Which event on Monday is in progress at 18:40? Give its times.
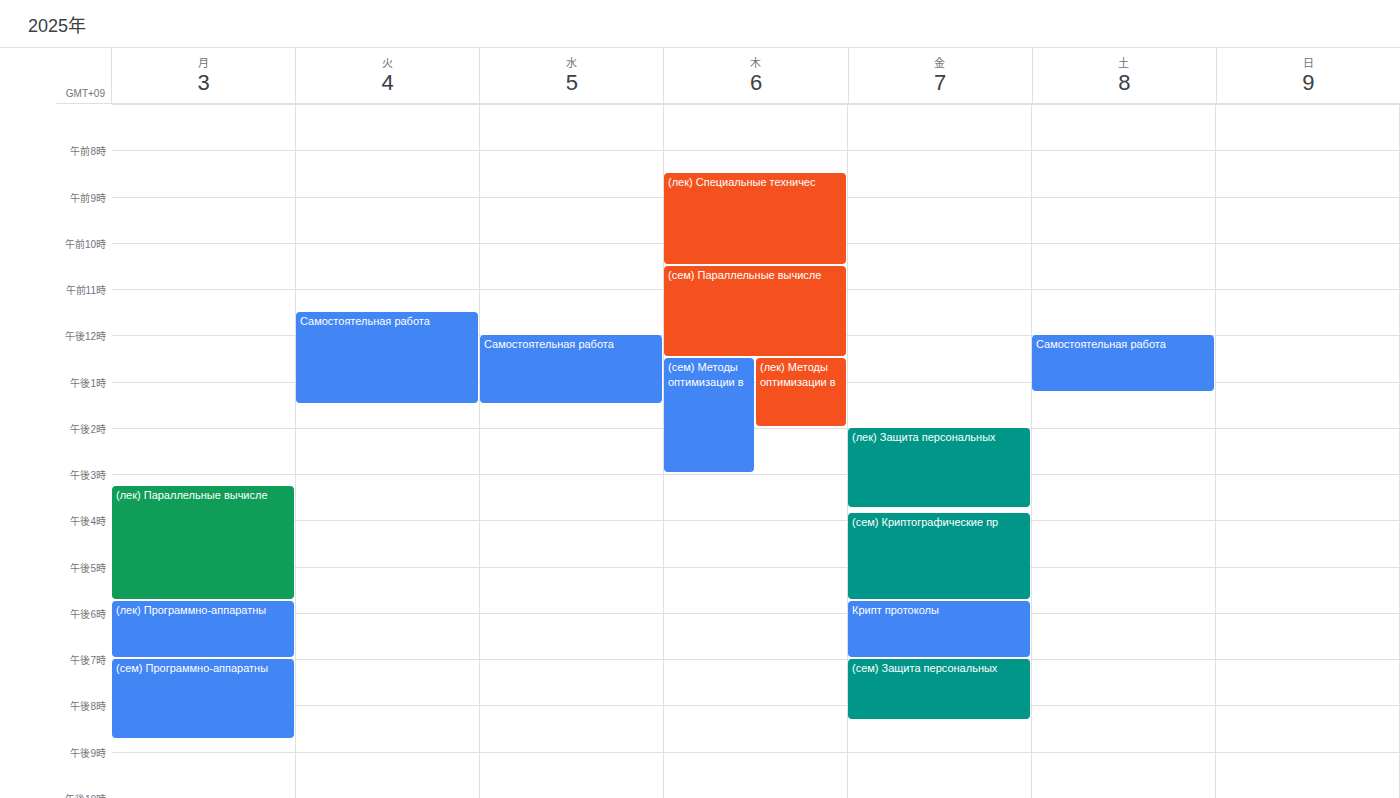
"(лек) Программно-аппаратны", 17:45 to 19:00